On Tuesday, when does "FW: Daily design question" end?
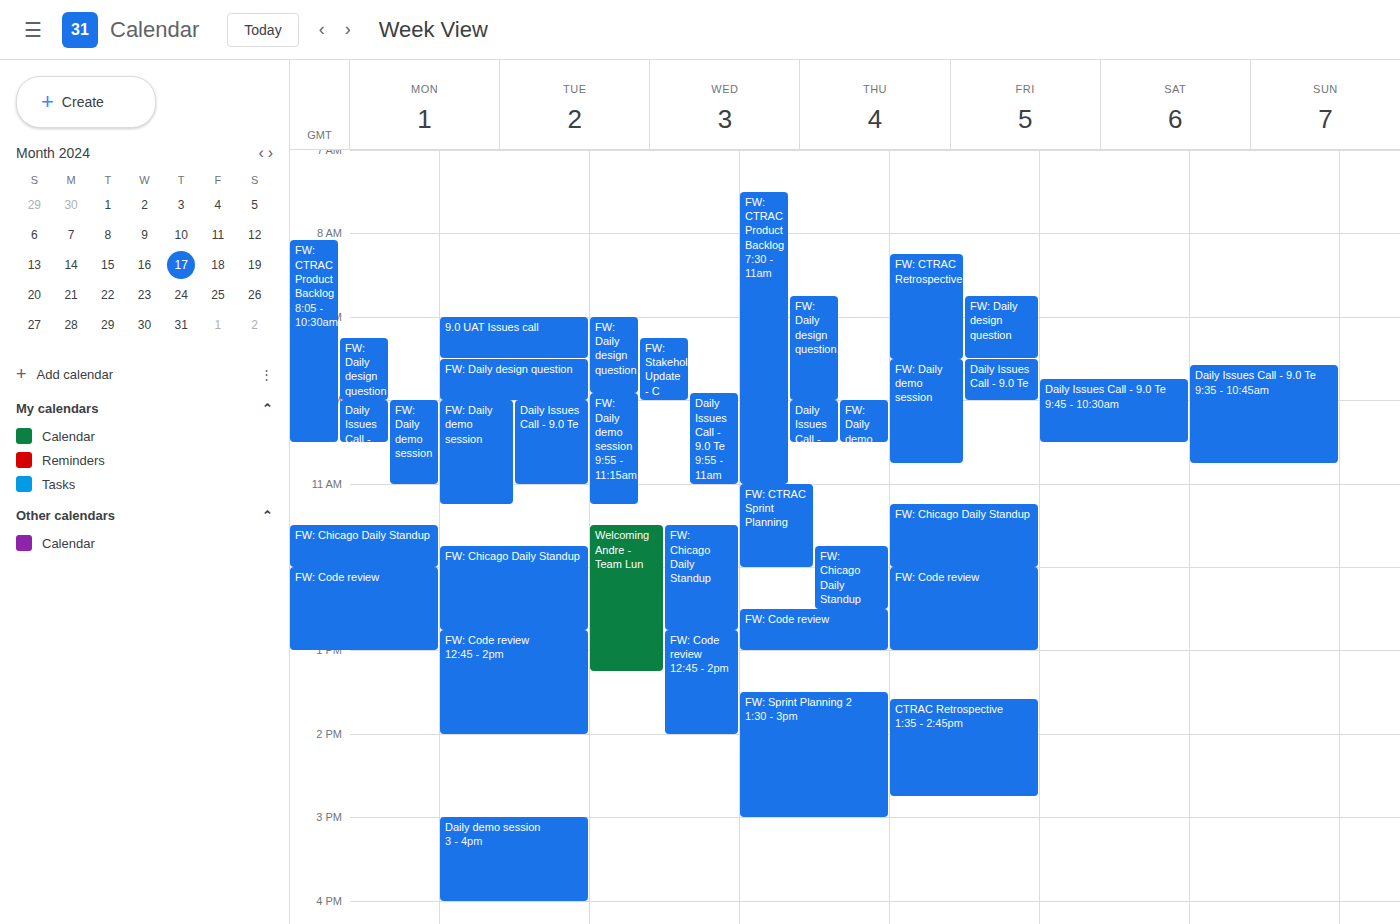
10:00 AM